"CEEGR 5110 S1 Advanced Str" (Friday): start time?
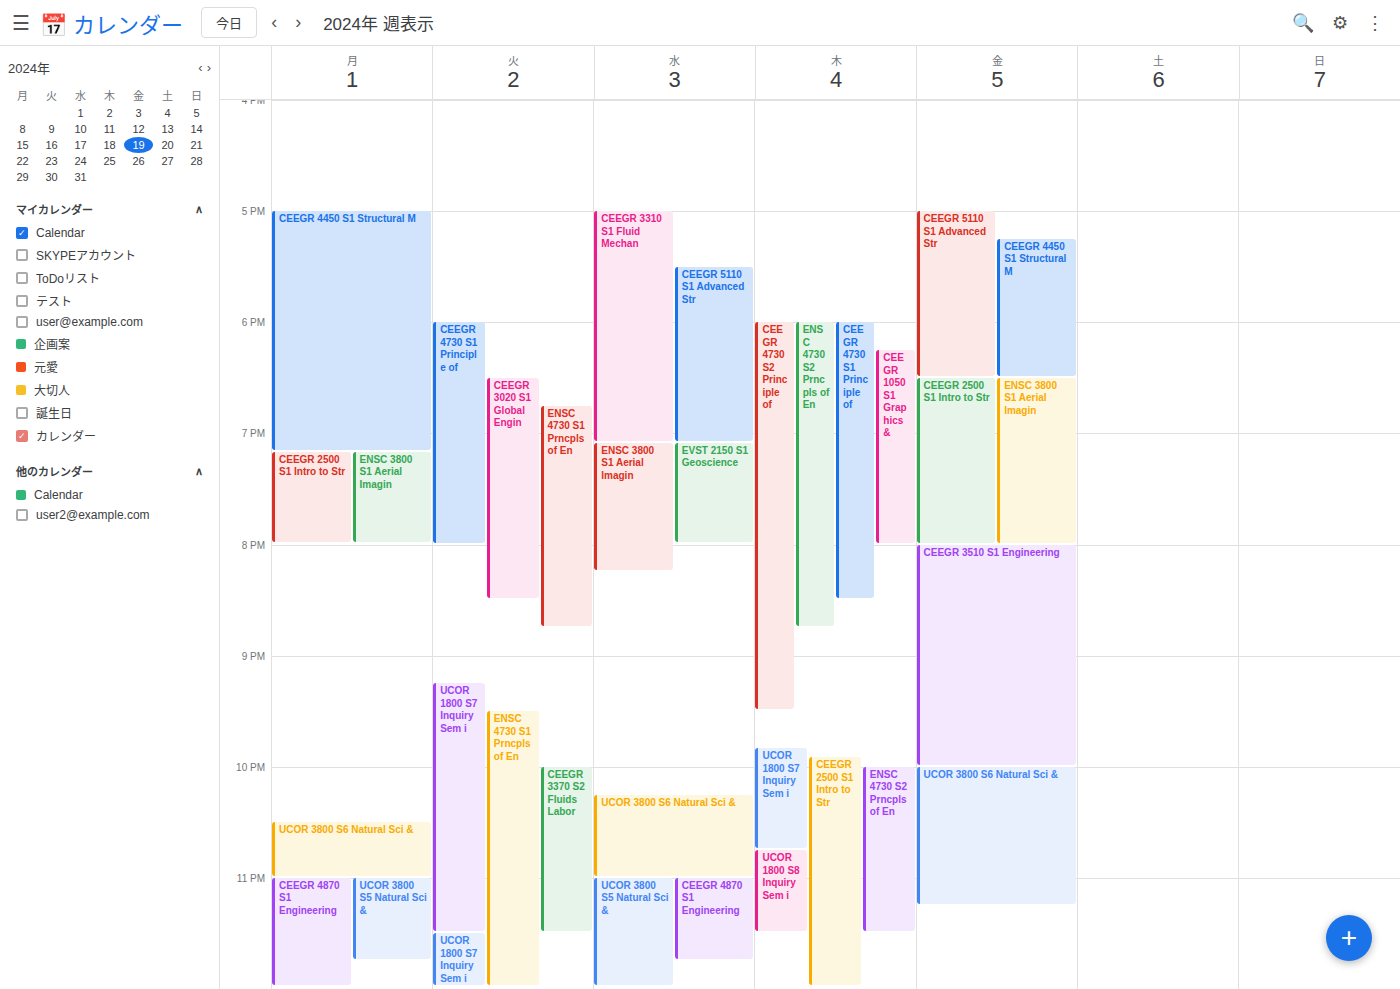
5:00 PM